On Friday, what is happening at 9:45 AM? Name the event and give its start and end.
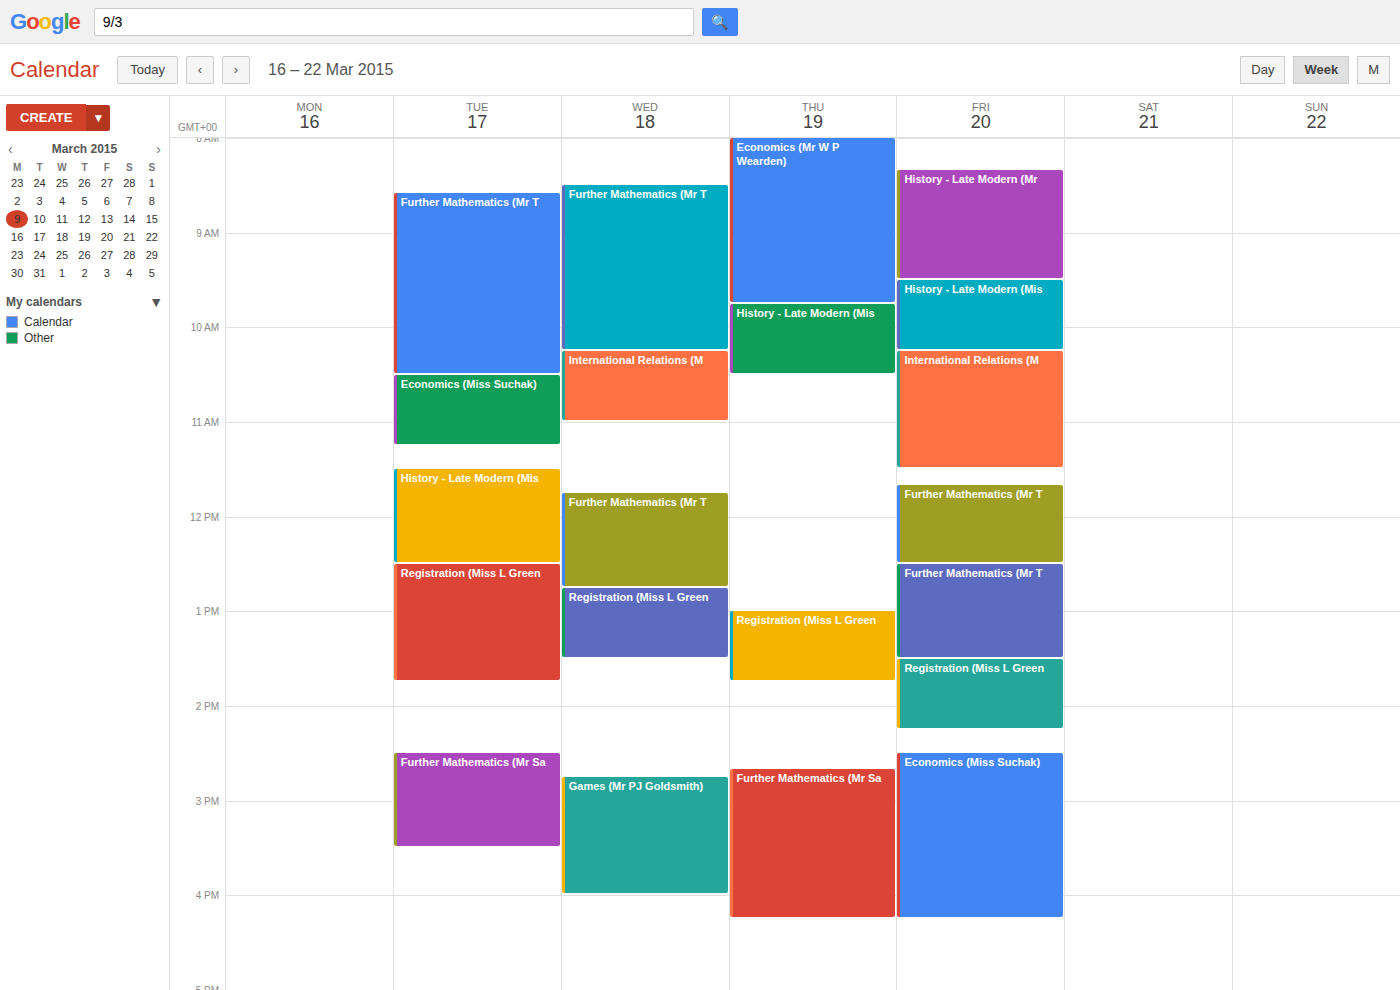
"History - Late Modern (Mis", 9:30 AM to 10:15 AM